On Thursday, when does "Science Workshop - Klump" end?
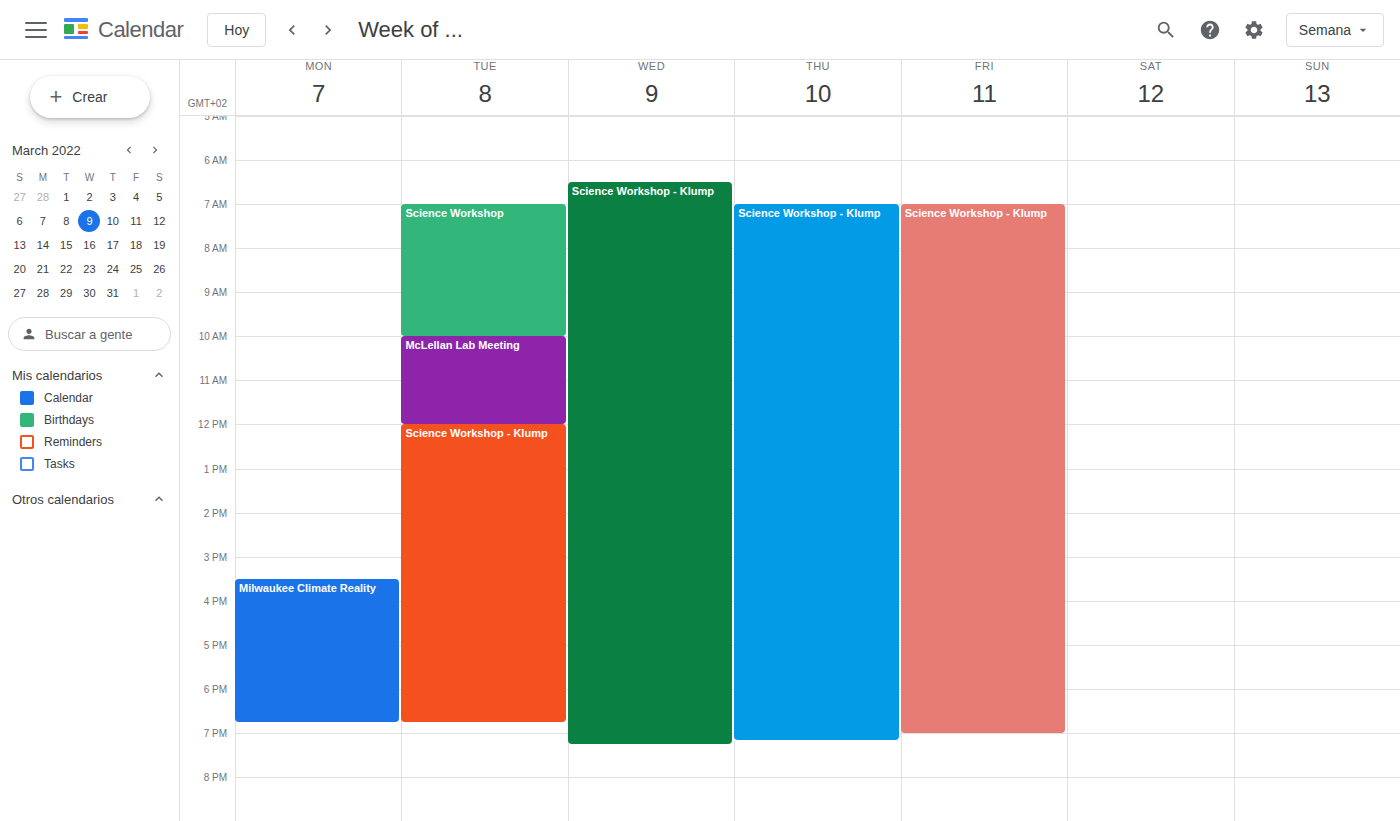
19:10